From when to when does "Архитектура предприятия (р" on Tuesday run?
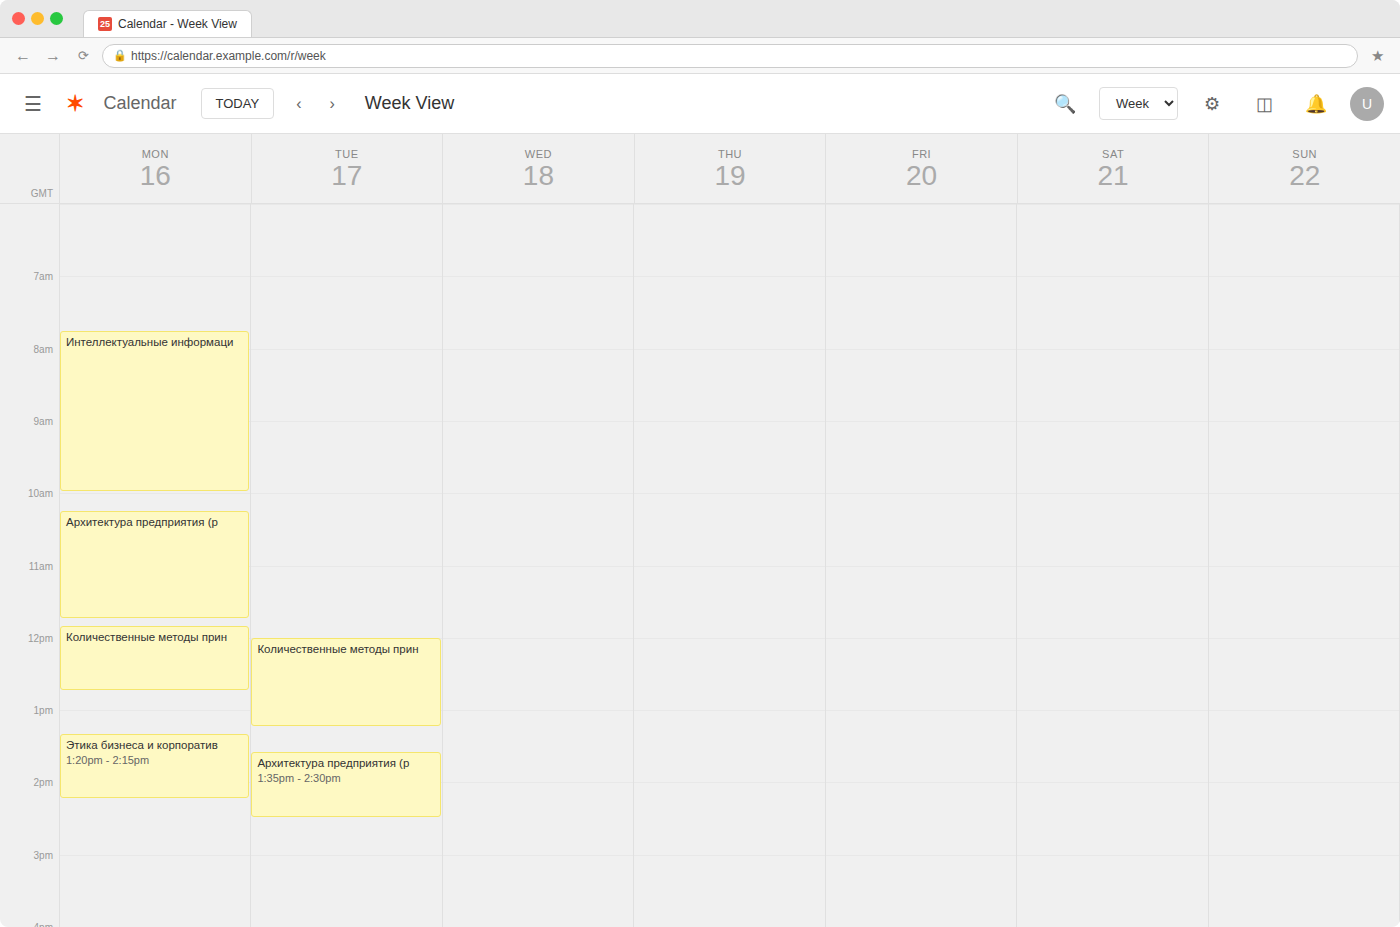
1:35 PM to 2:30 PM